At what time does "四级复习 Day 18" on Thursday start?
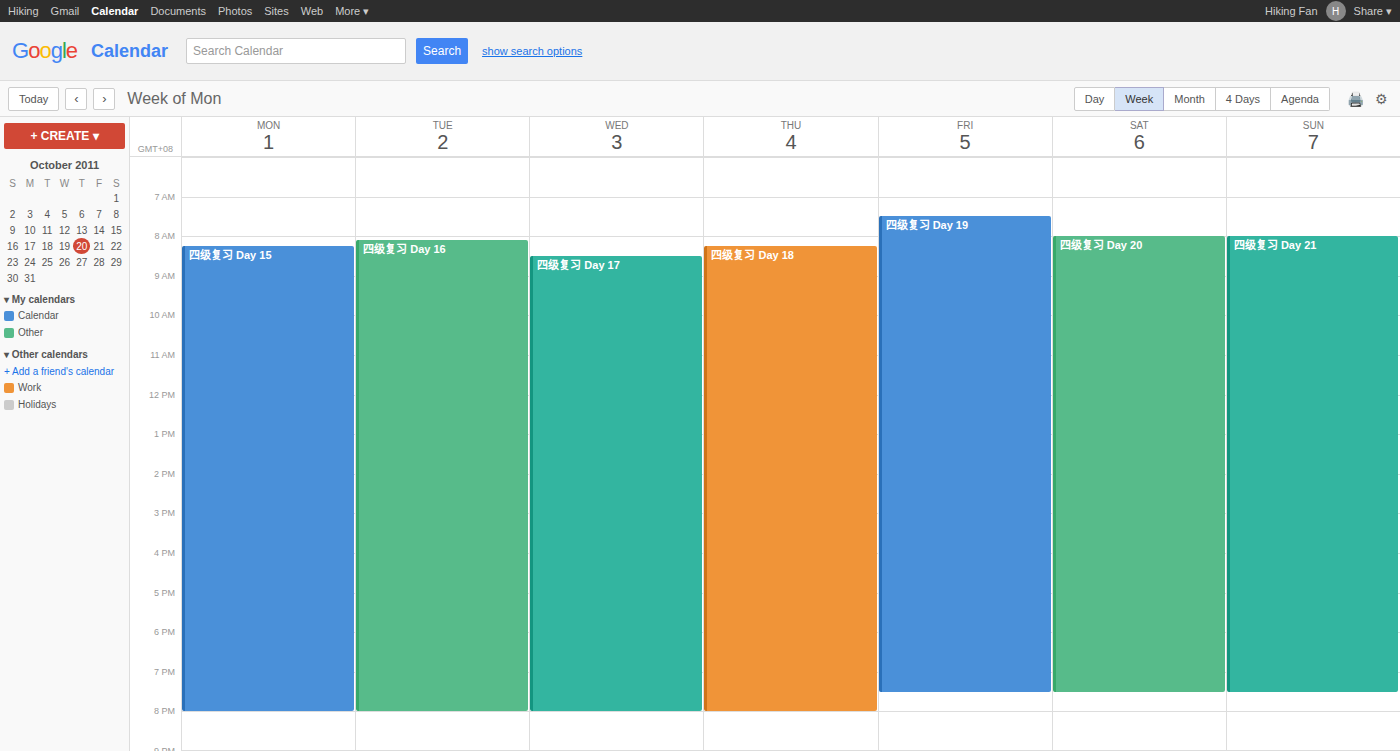
8:15 AM